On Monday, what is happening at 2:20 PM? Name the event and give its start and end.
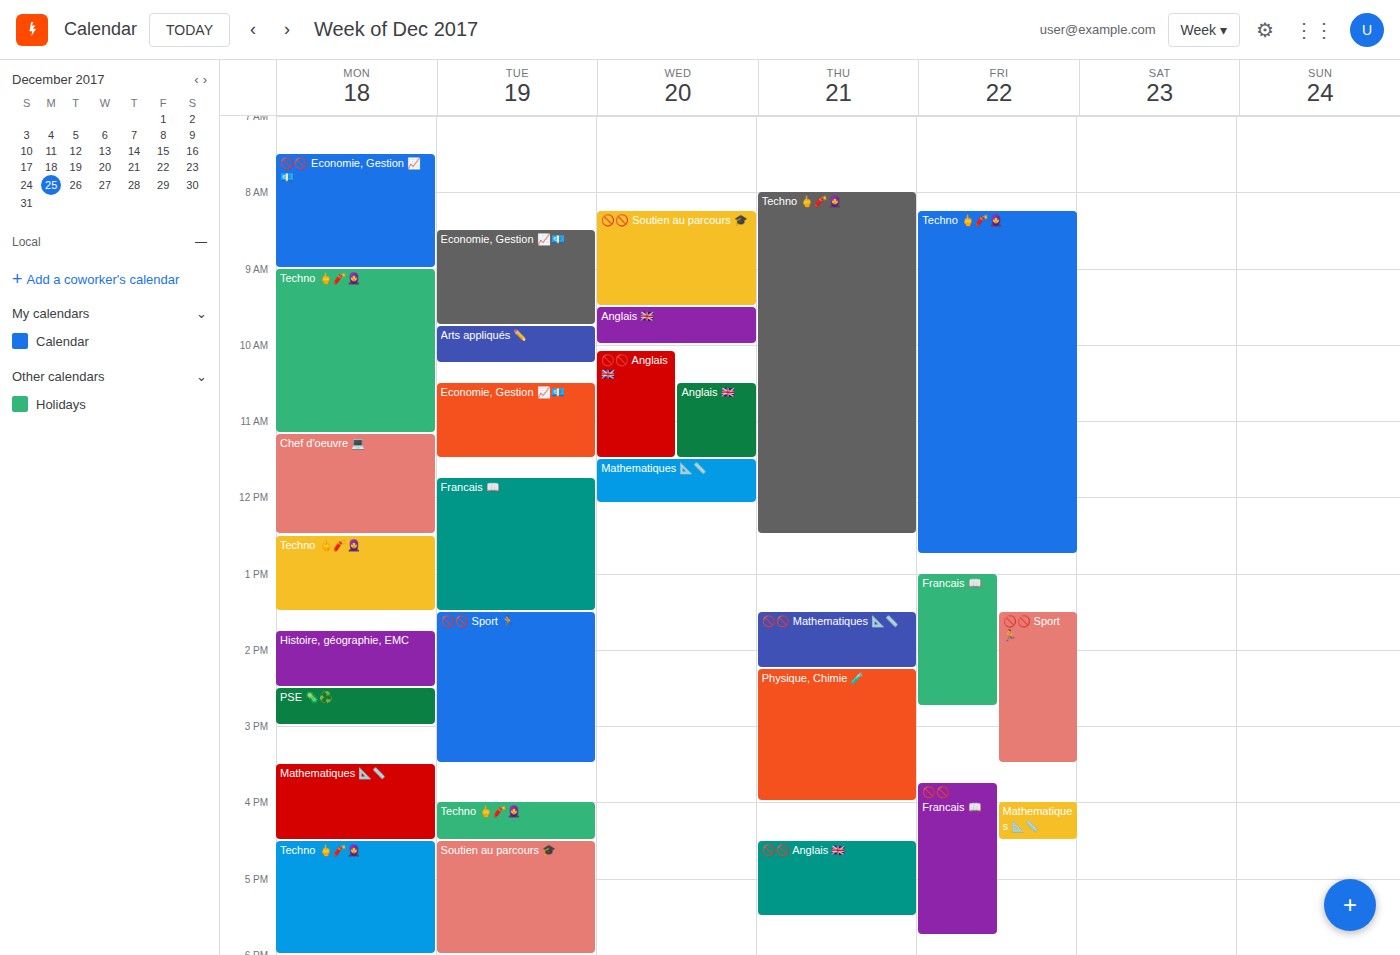
"Histoire, géographie, EMC", 1:45 PM to 2:30 PM